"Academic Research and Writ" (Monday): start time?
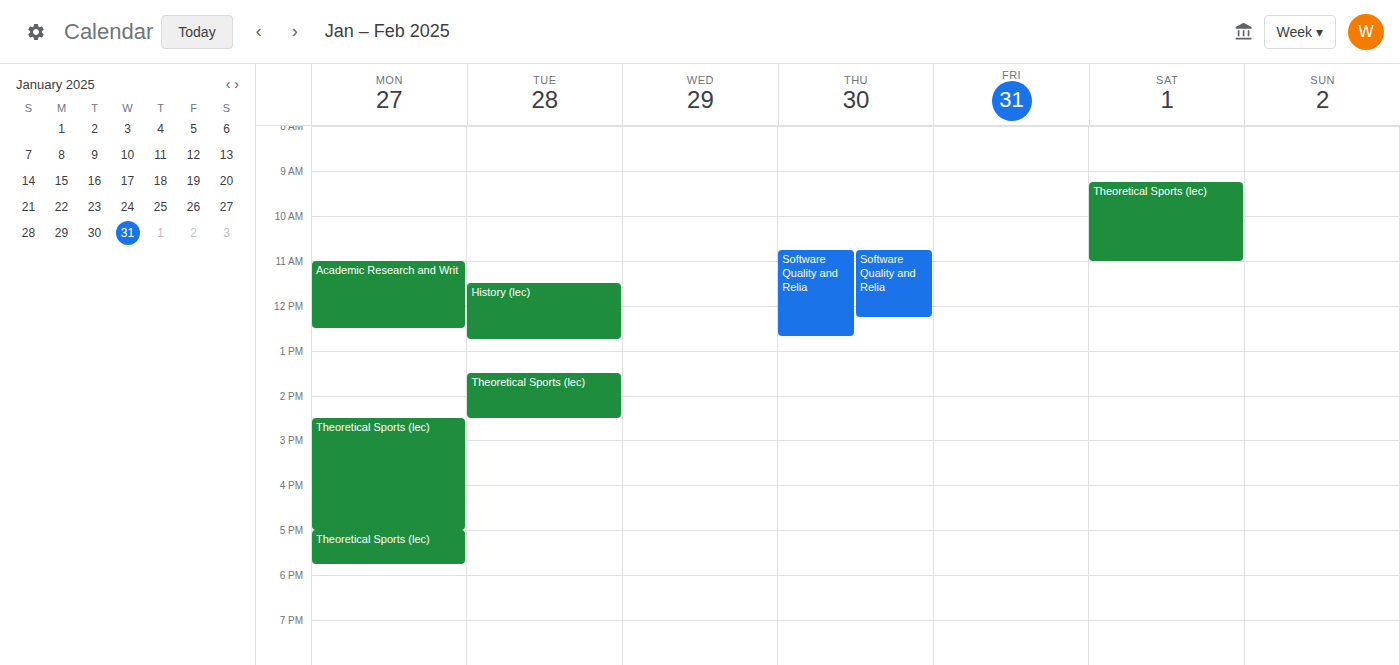
11:00 AM